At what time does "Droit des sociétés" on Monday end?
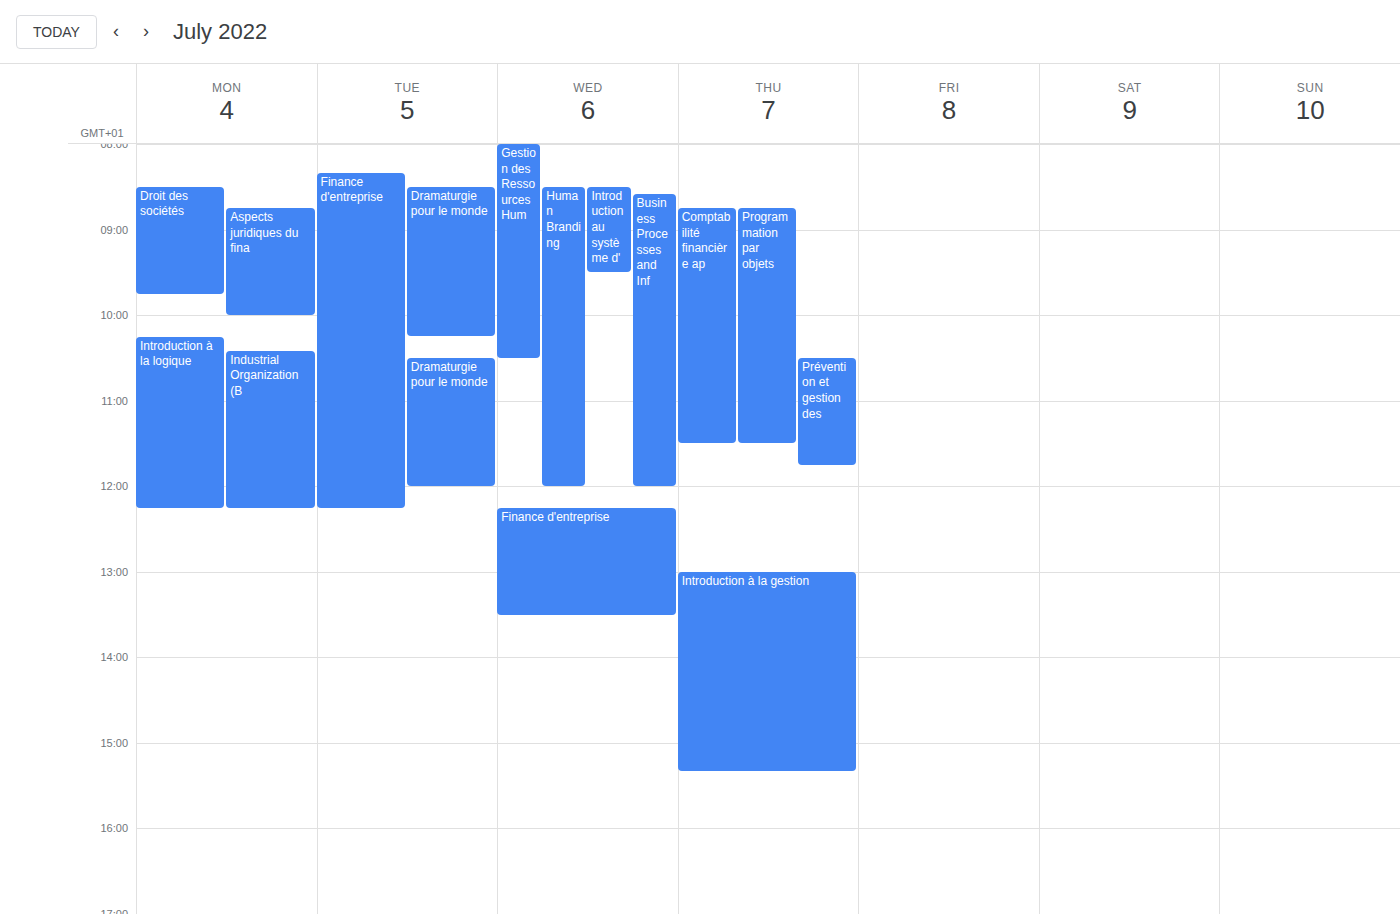
9:45 AM